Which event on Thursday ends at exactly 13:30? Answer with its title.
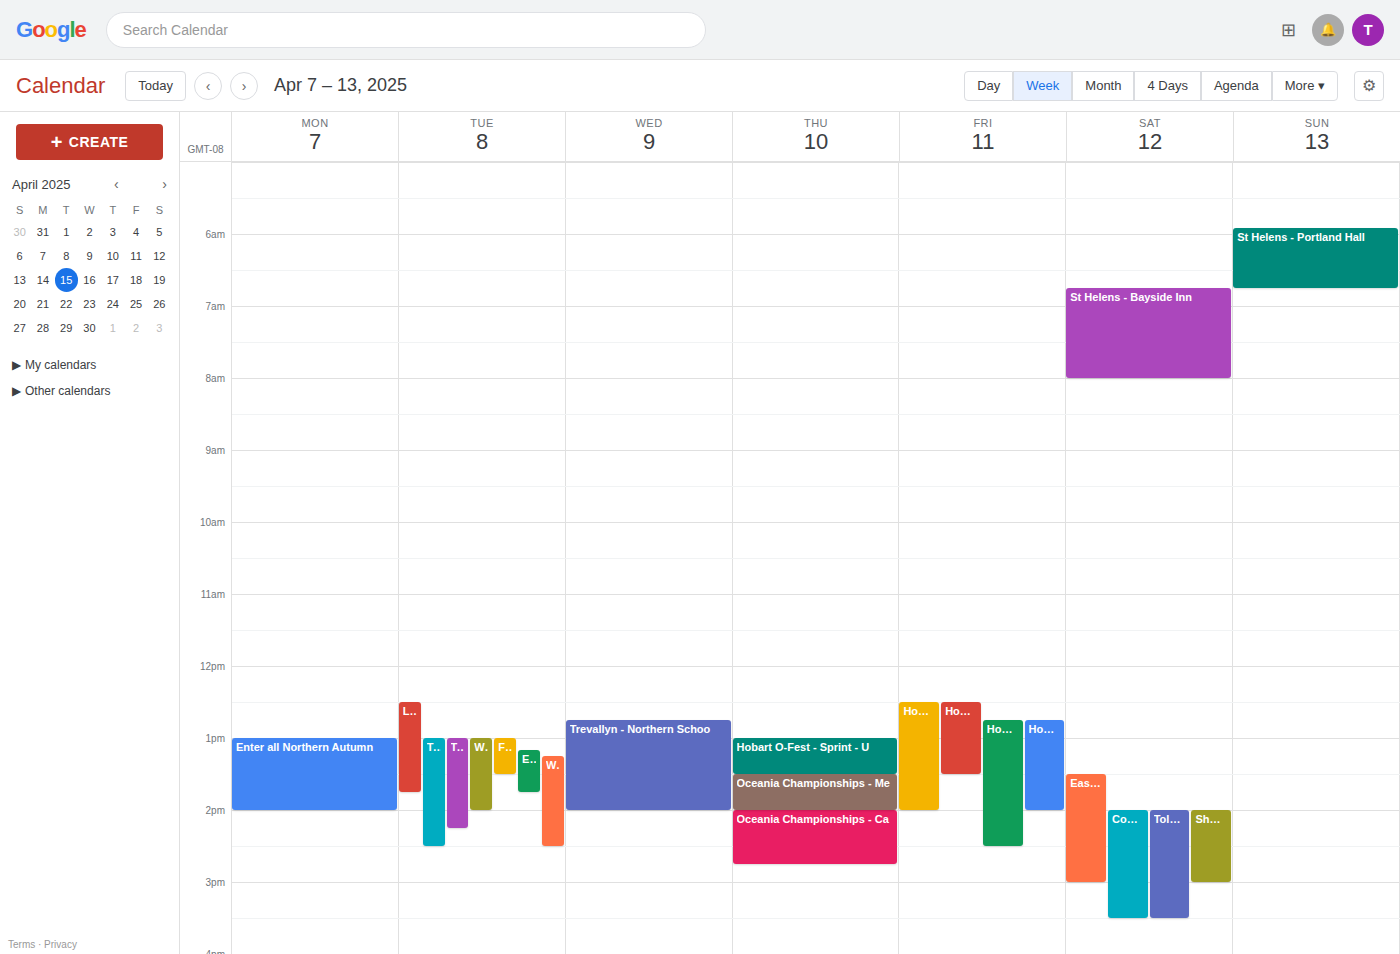
"Hobart O-Fest - Sprint - U"